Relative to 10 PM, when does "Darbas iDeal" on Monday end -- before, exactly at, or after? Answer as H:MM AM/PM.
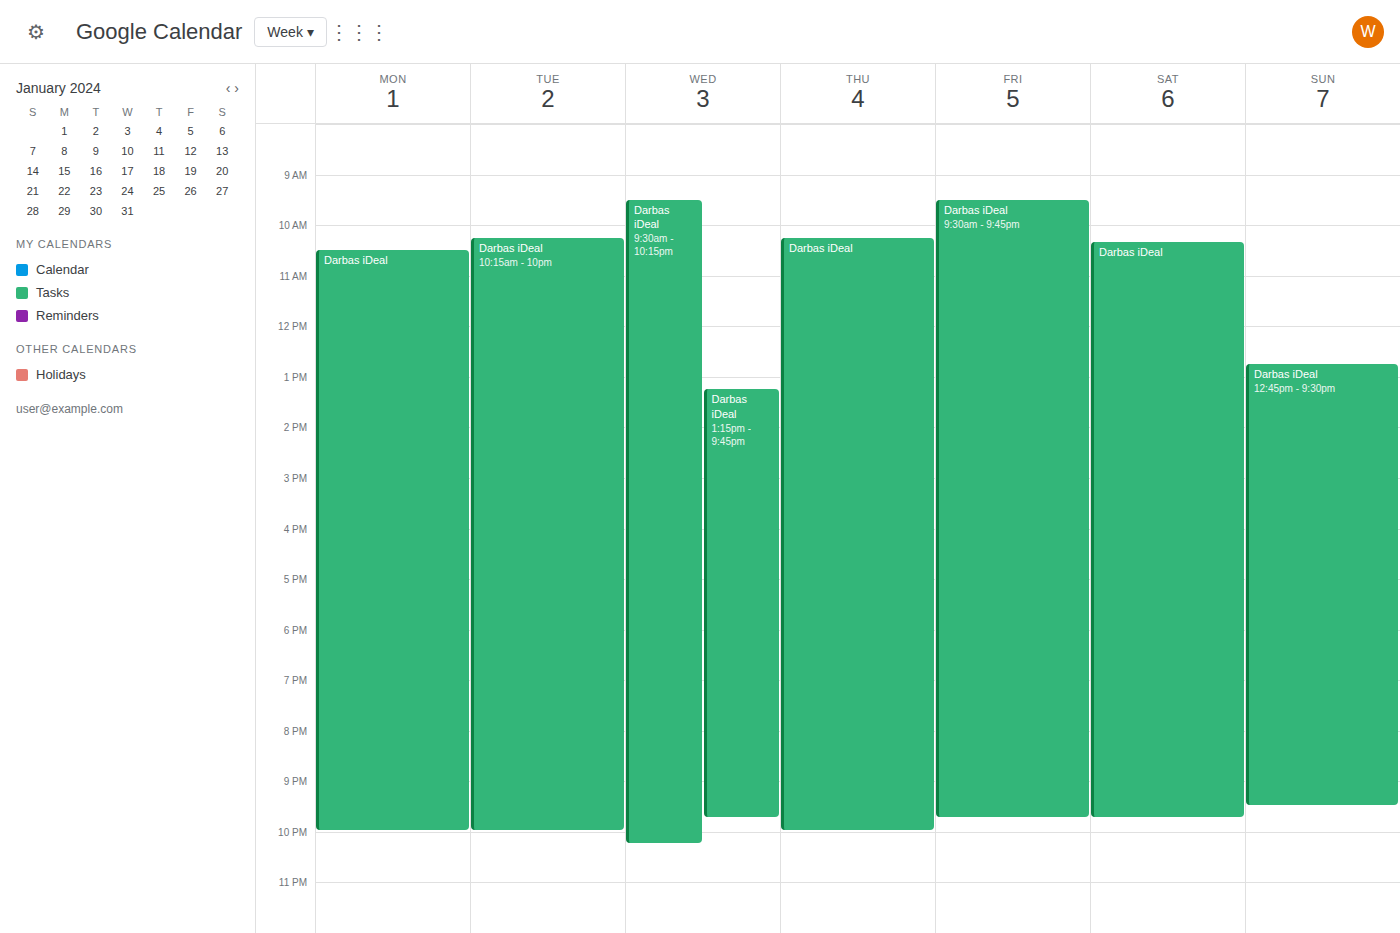
10:00 PM -- exactly at 10 PM, on the 10 PM line.